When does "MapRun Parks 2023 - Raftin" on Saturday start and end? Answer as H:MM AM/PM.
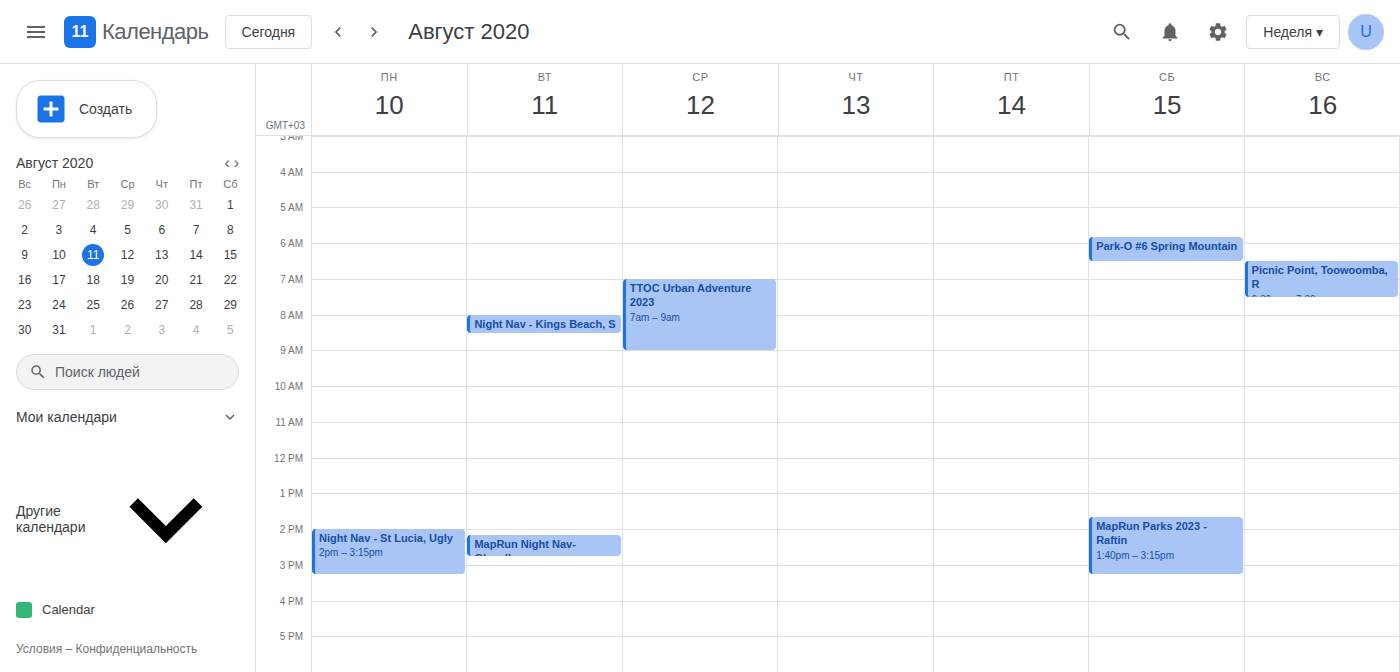
1:40 PM to 3:15 PM